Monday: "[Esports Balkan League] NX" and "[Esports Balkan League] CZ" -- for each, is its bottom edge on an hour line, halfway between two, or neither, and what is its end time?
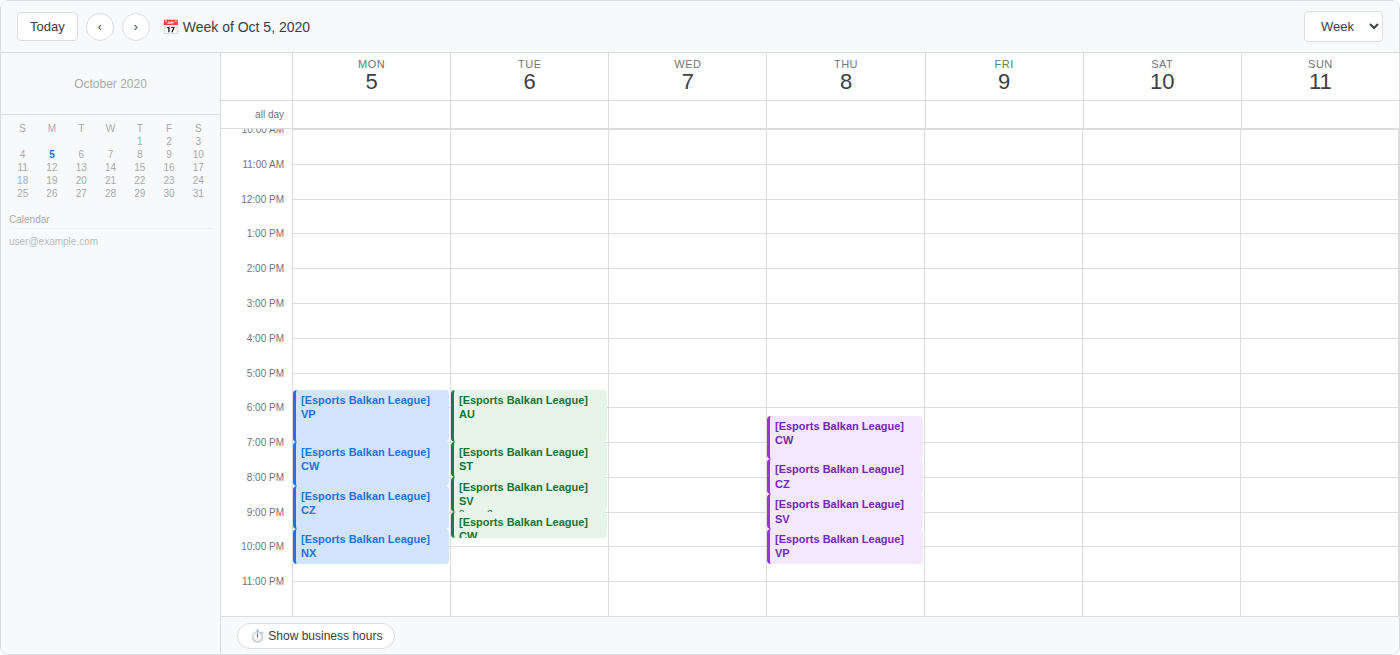
"[Esports Balkan League] NX": 10:30 PM, halfway between the 10 PM and 11 PM lines. "[Esports Balkan League] CZ": 9:30 PM, halfway between the 9 PM and 10 PM lines.